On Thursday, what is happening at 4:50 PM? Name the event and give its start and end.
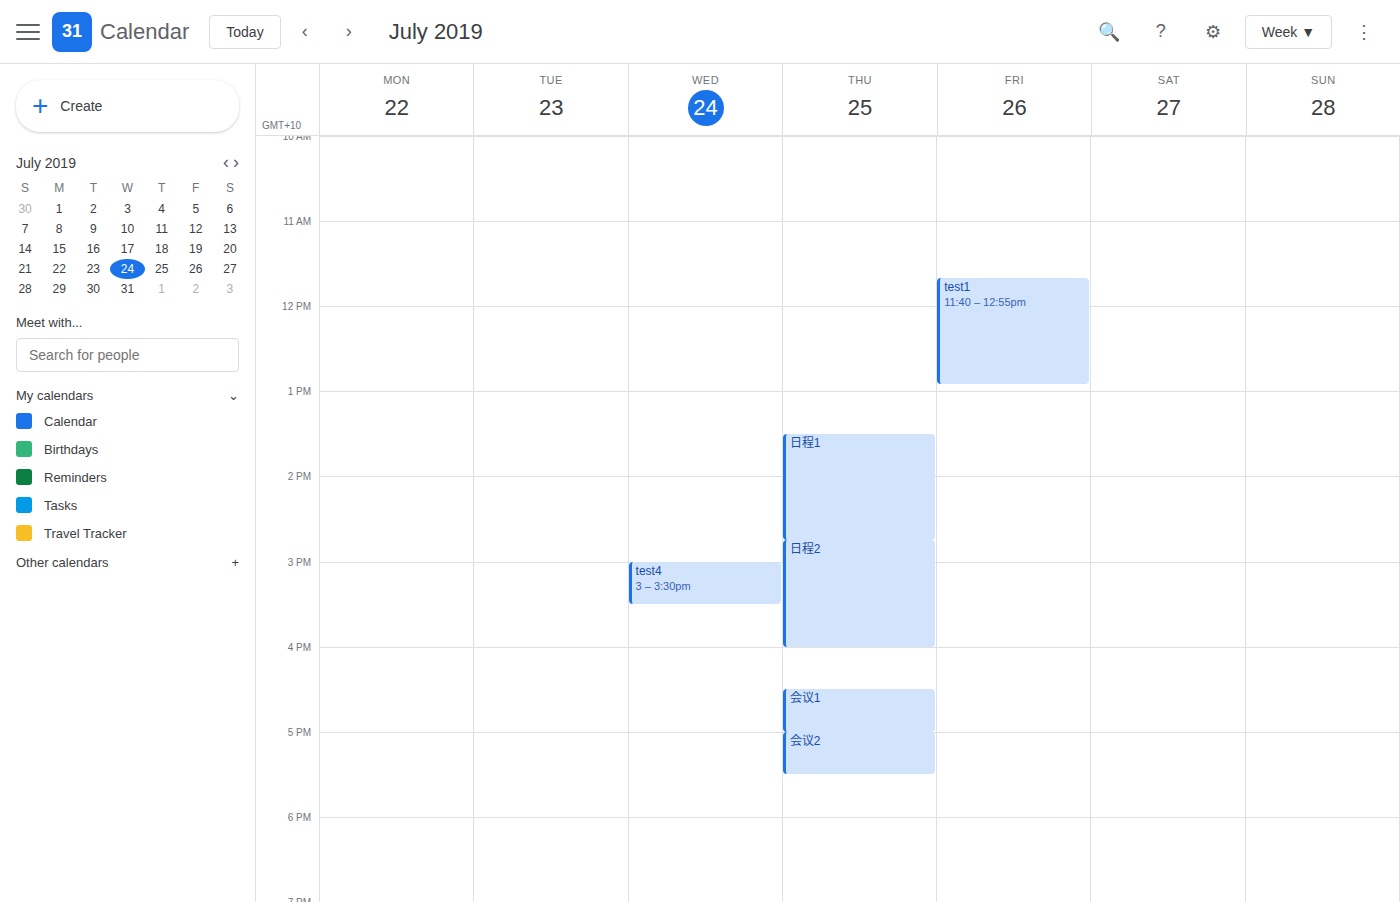
"会议1", 4:30 PM to 5:00 PM